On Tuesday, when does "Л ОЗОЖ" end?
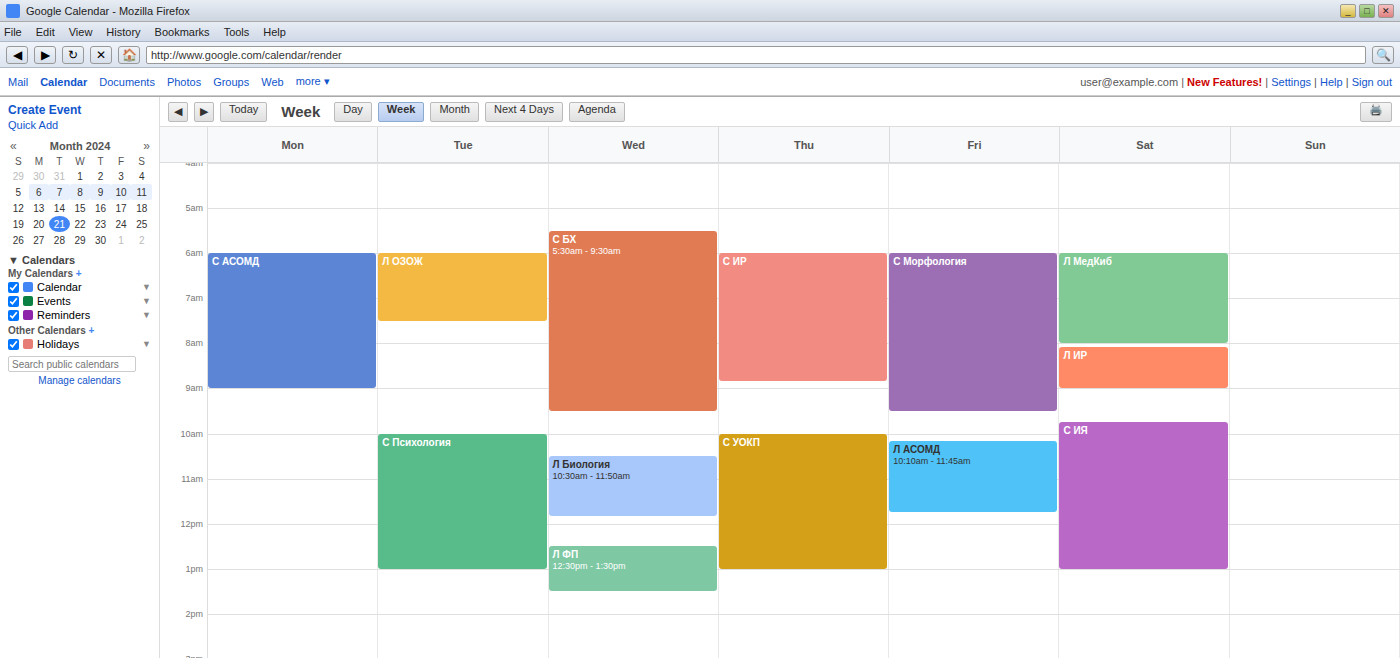
7:30 AM